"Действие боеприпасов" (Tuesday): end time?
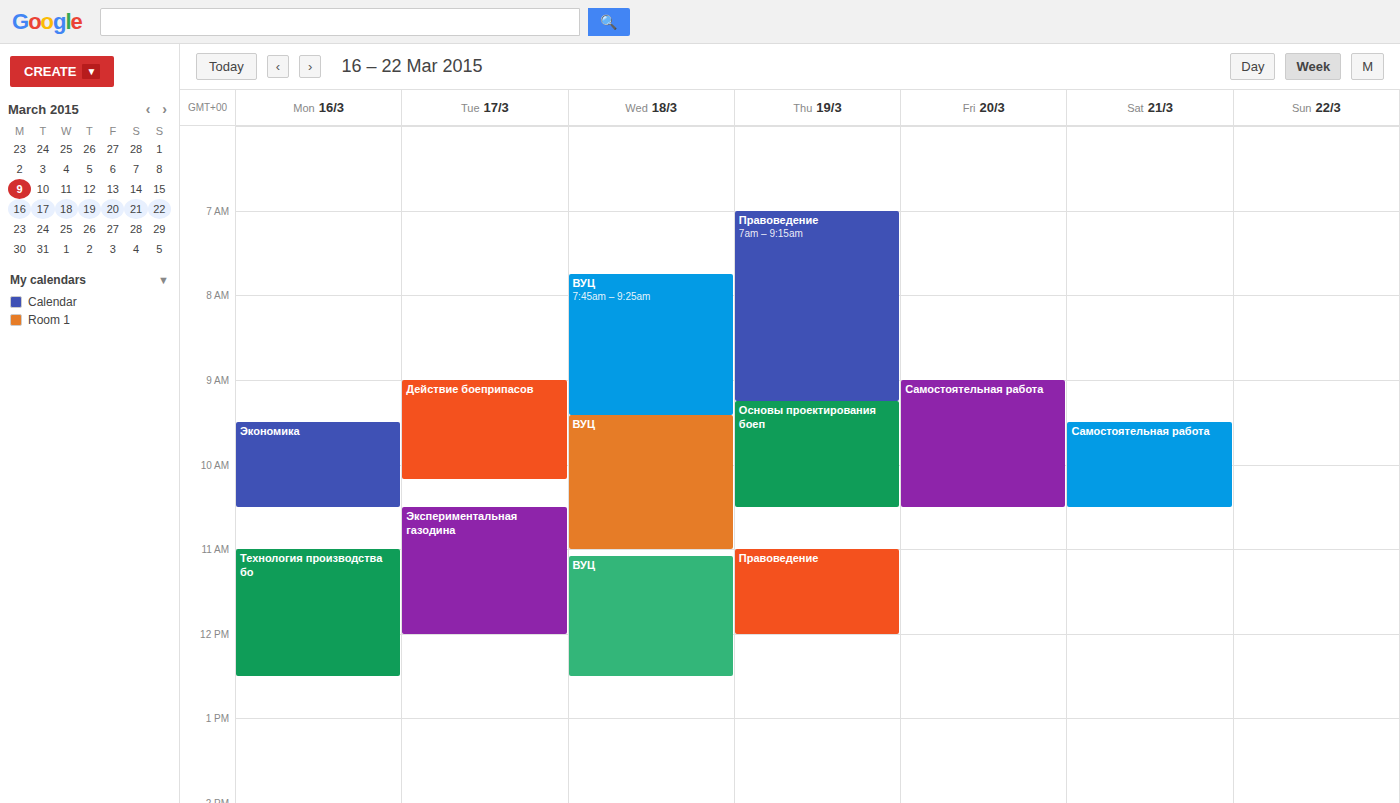
10:10 AM